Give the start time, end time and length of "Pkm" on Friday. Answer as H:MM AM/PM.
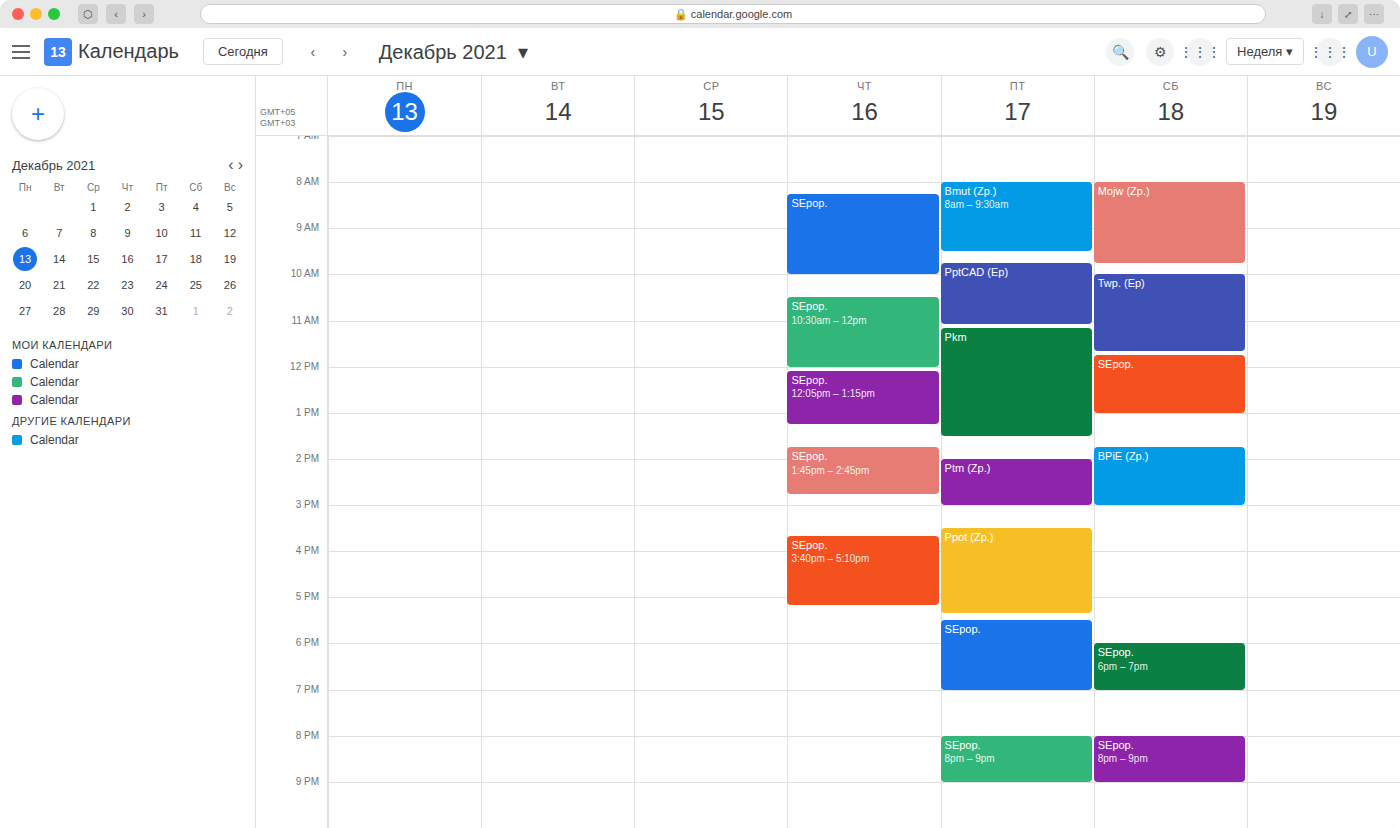
11:10 AM to 1:30 PM, 2 hours 20 minutes